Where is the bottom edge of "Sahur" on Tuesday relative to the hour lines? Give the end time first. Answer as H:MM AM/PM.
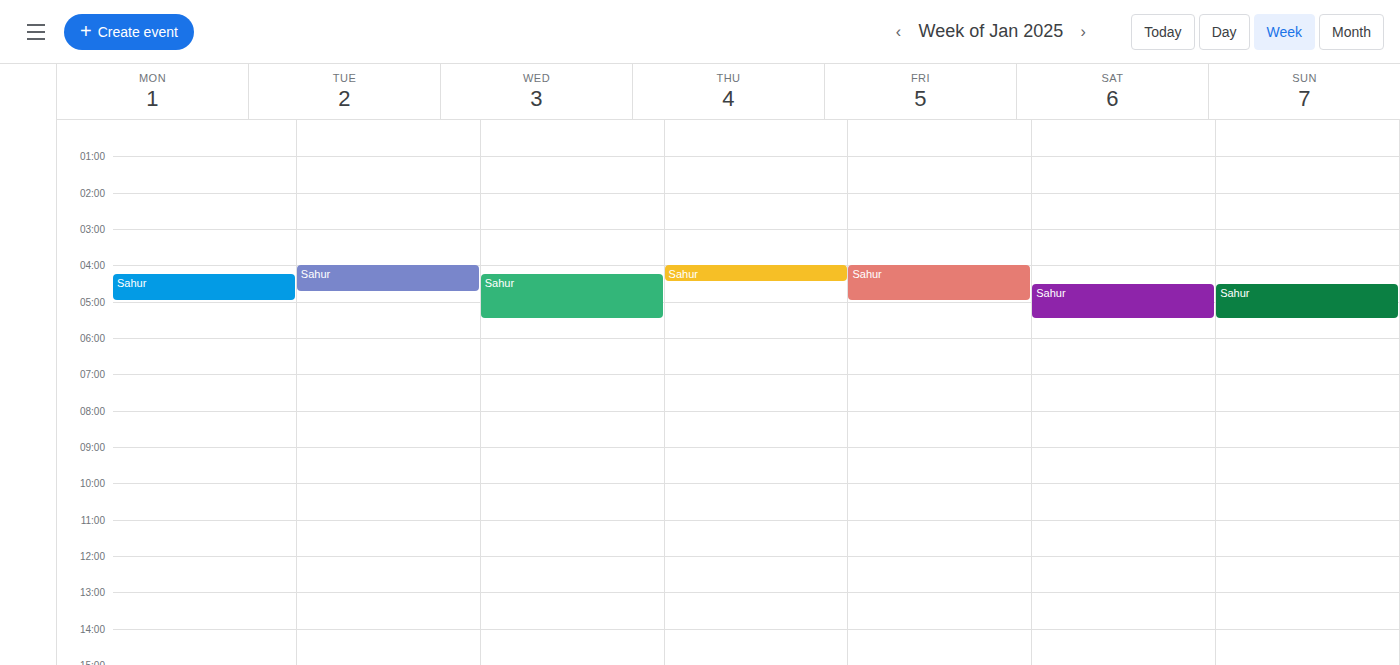
4:45 AM -- neither: three quarters of the way from the 4 AM line to the 5 AM line.